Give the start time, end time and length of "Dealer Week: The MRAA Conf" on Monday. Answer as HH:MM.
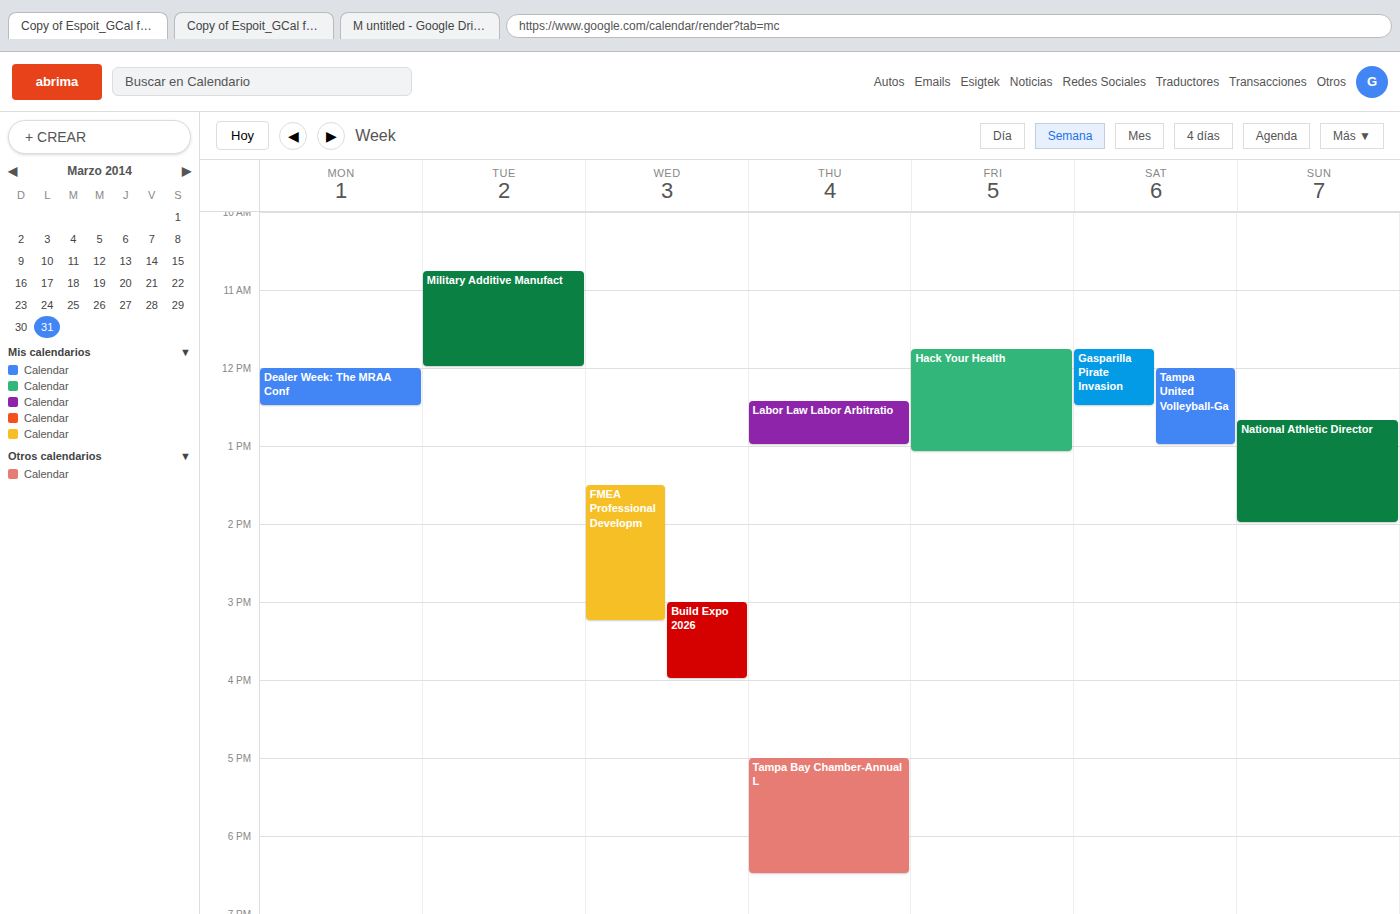
12:00 to 12:30, 30 minutes